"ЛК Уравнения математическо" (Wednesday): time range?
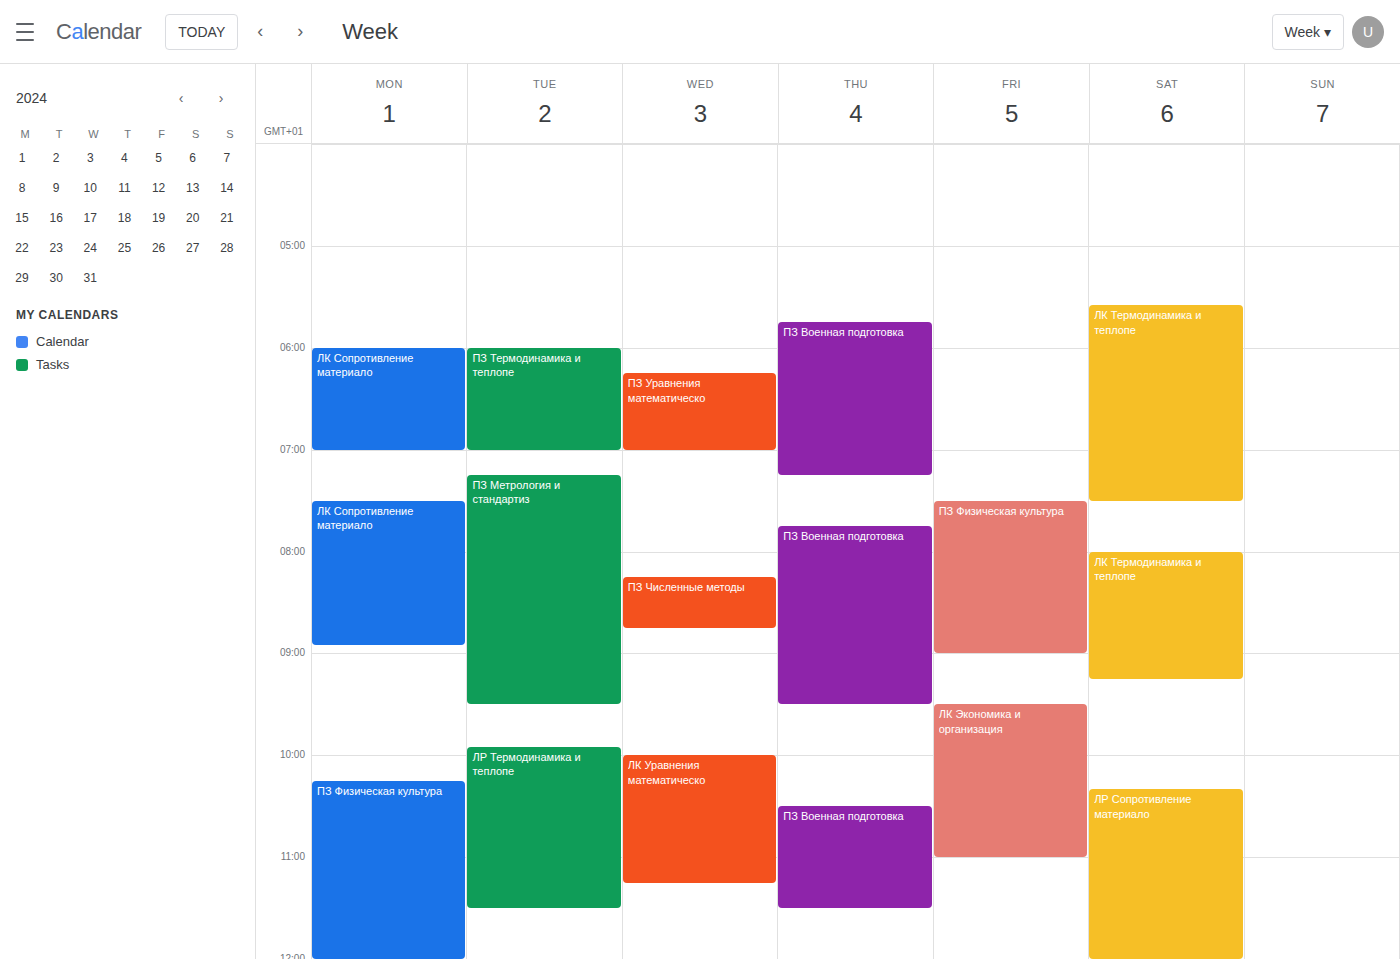
10:00 to 11:15